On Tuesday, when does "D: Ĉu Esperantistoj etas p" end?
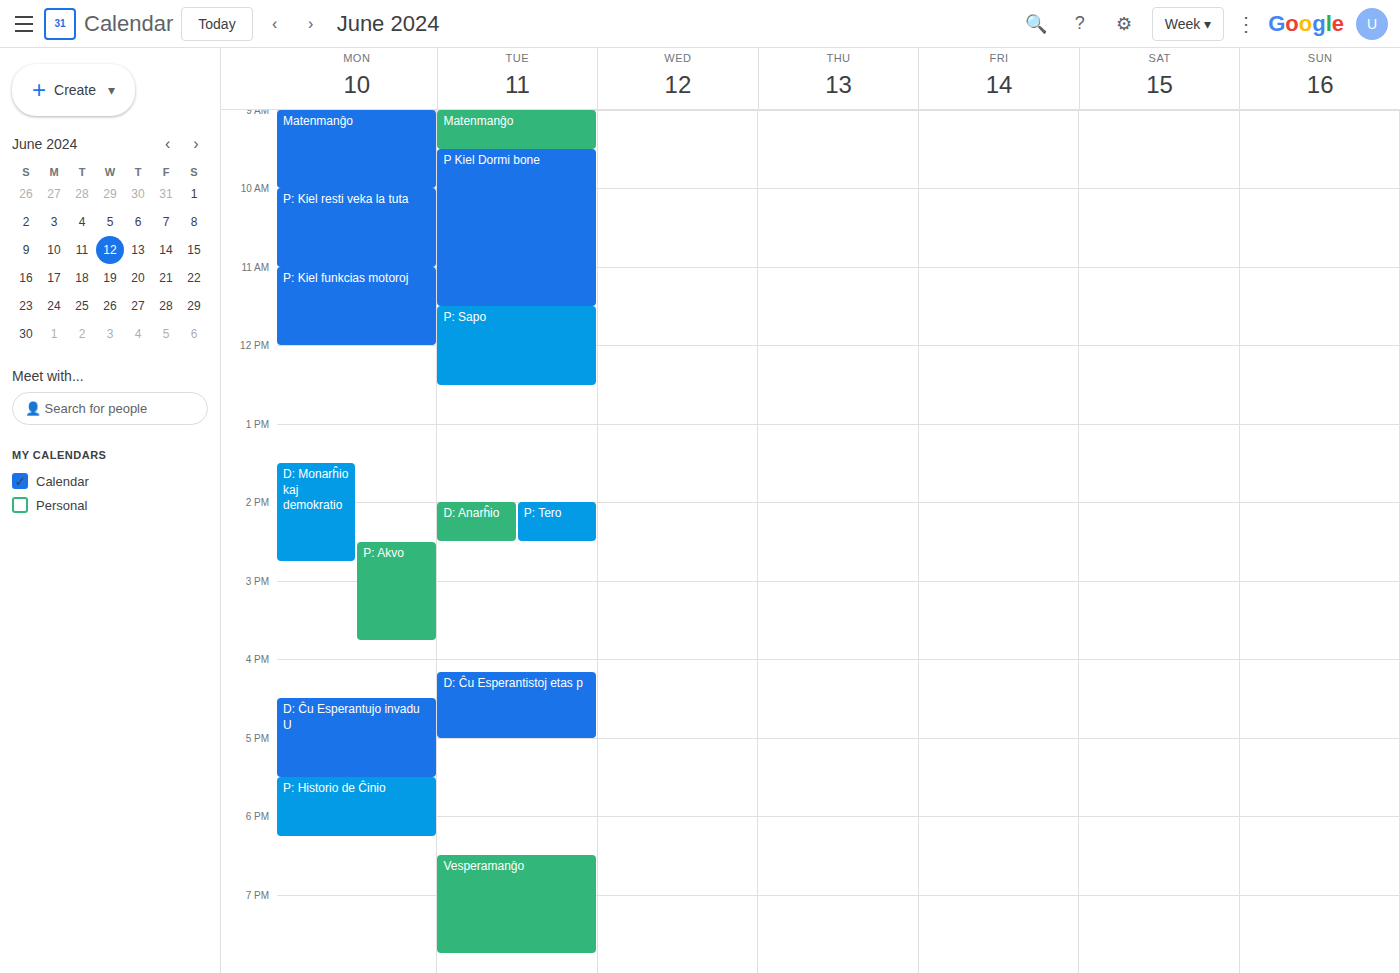
5:00 PM